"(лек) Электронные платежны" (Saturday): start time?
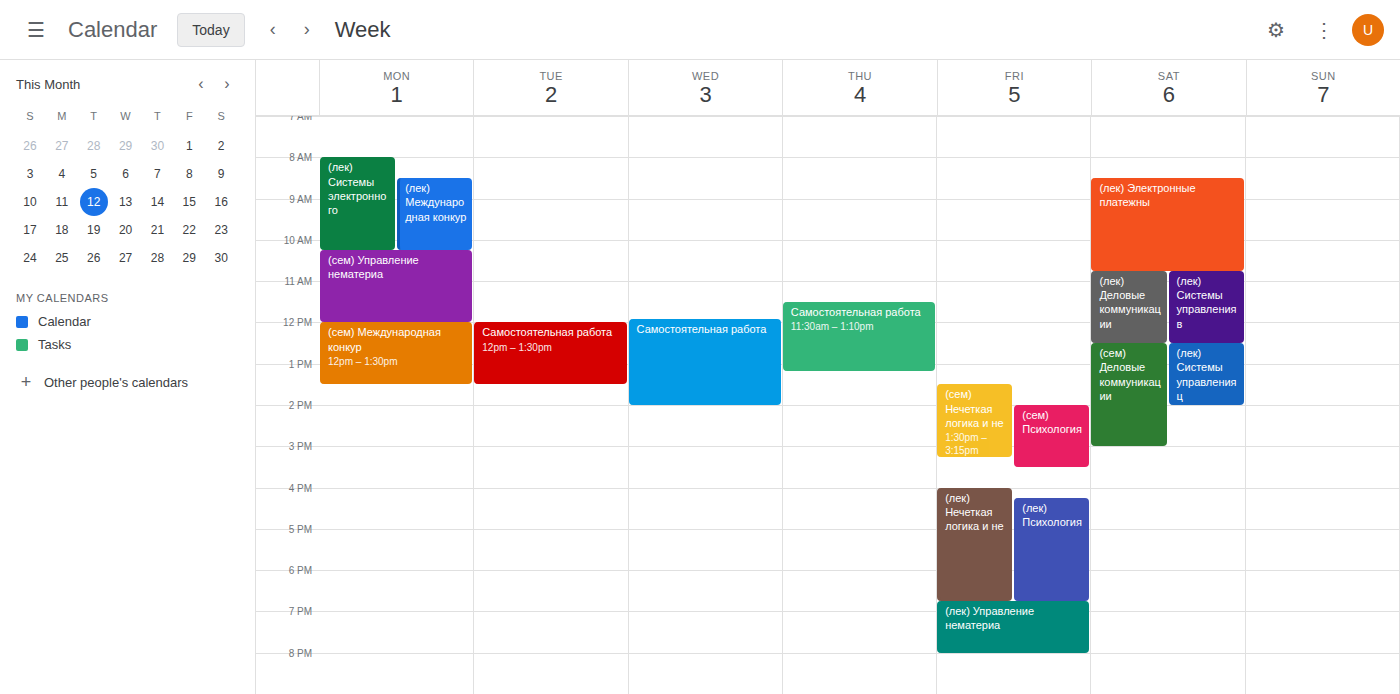
8:30 AM